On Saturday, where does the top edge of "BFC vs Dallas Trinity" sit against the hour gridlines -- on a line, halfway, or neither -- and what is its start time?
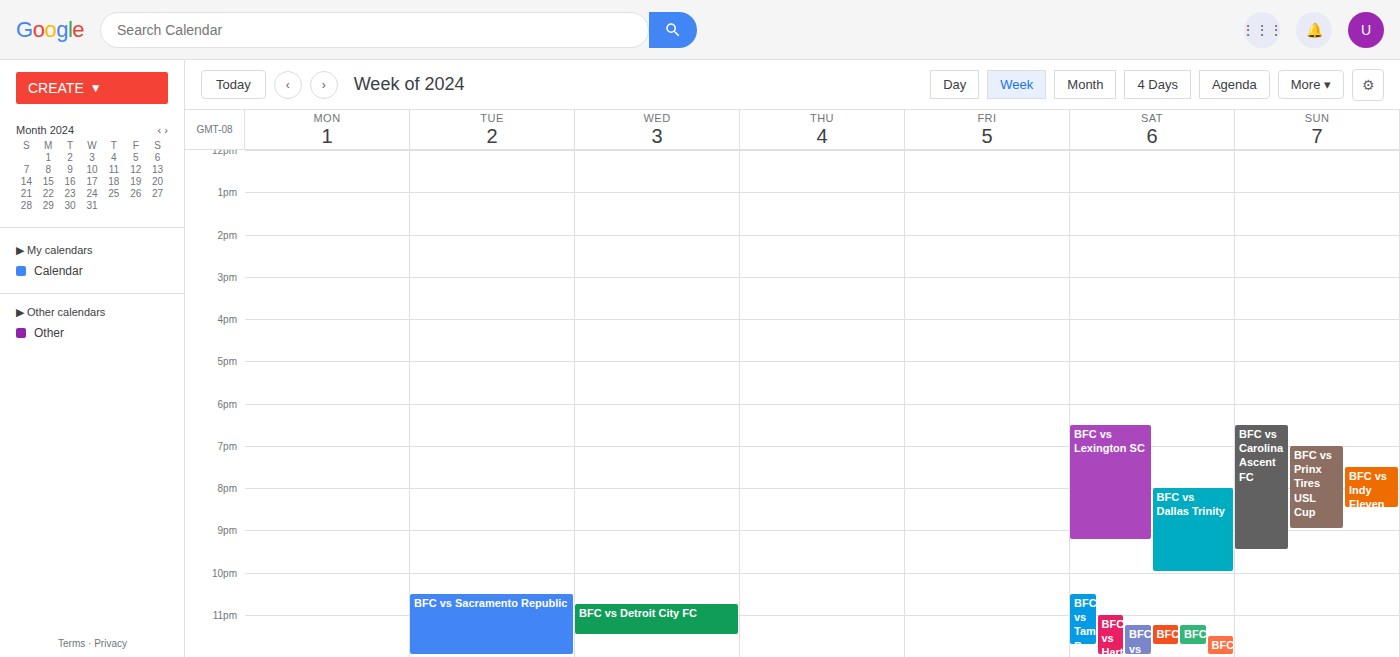
8:00 PM -- exactly on the 8 PM line.